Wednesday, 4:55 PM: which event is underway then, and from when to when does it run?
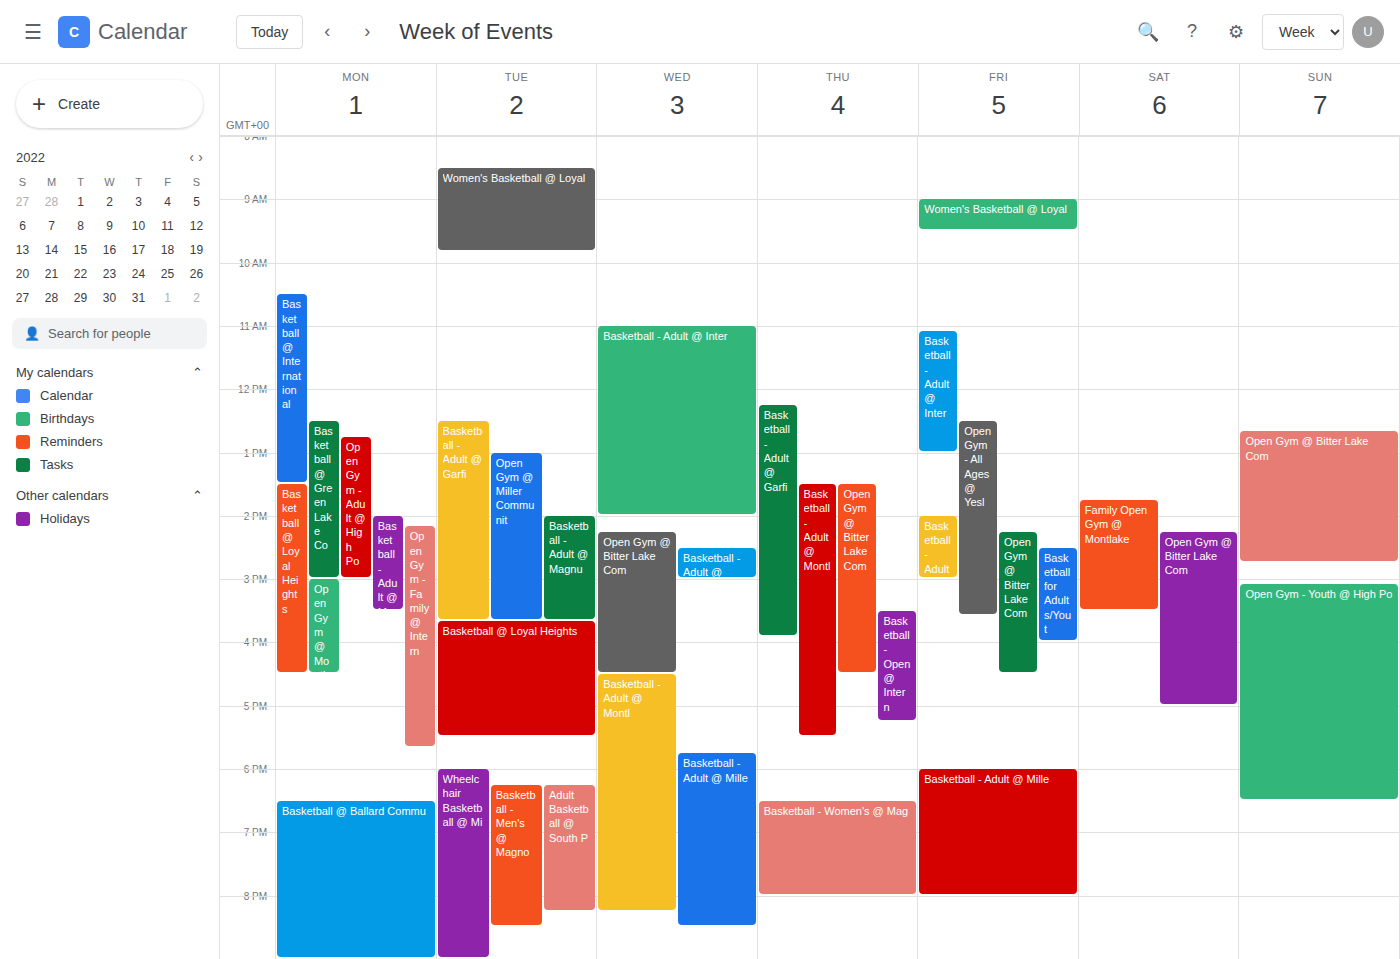
"Basketball - Adult @ Montl", 4:30 PM to 8:15 PM